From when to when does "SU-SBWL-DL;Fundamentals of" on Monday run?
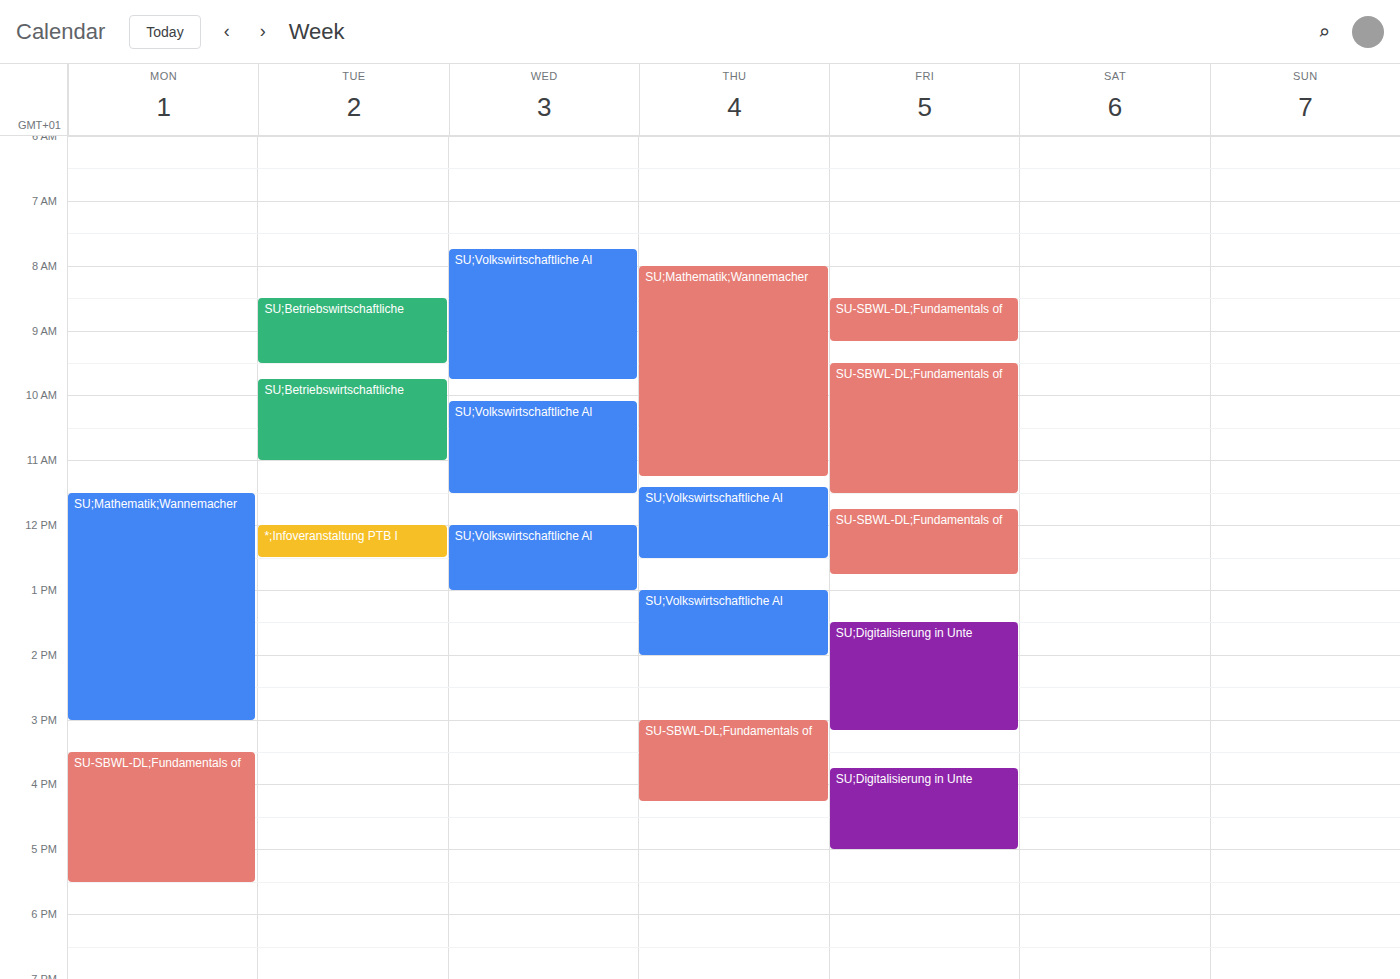
3:30 PM to 5:30 PM